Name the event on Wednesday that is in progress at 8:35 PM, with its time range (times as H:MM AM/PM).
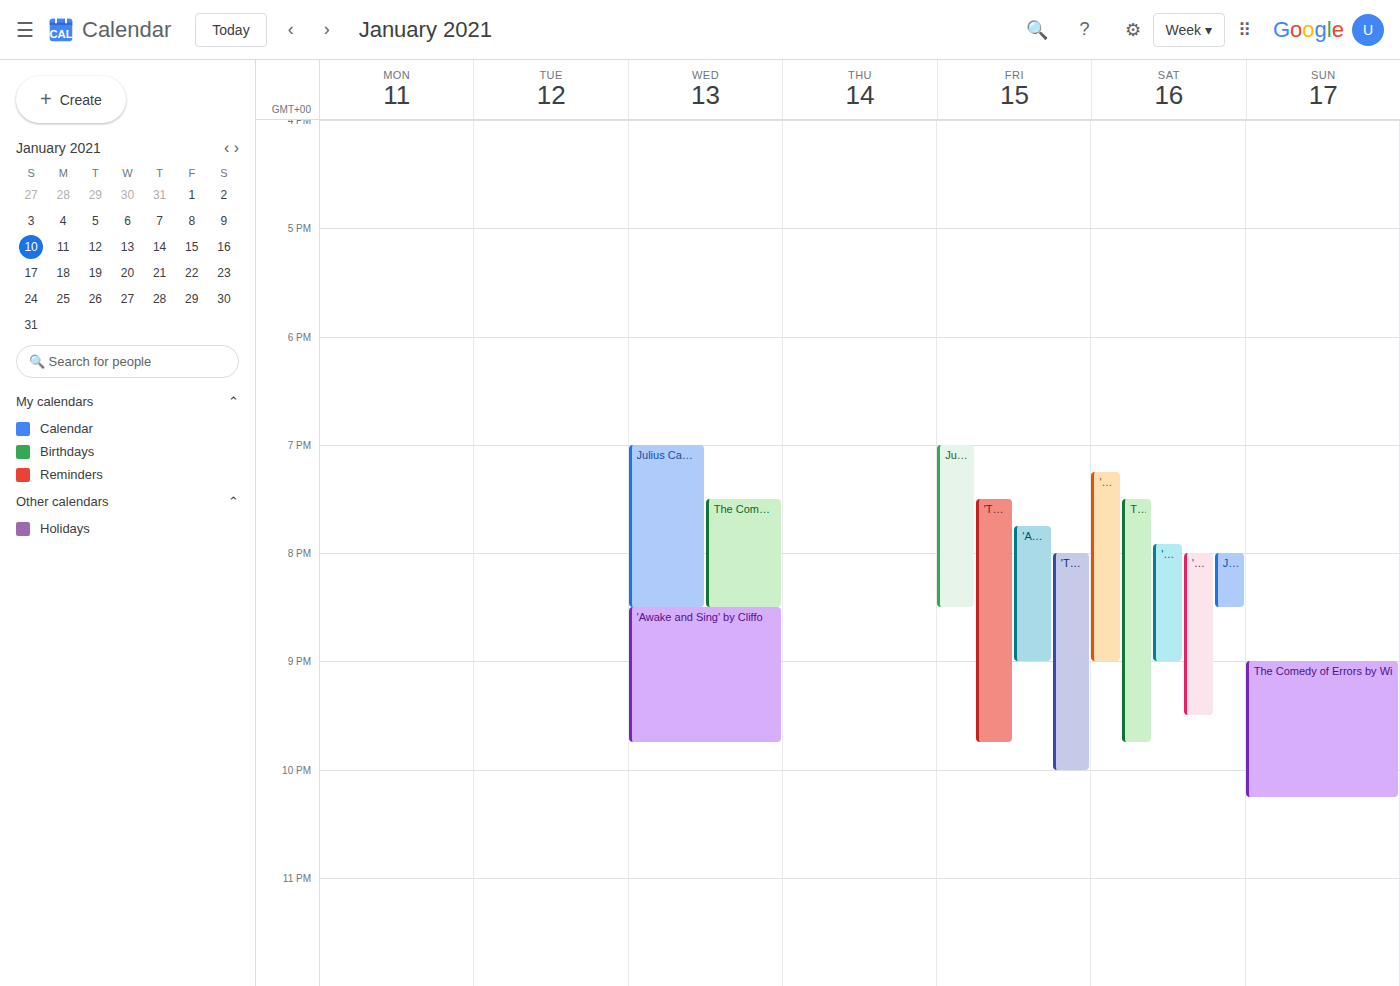
"'Awake and Sing' by Cliffo", 8:30 PM to 9:45 PM